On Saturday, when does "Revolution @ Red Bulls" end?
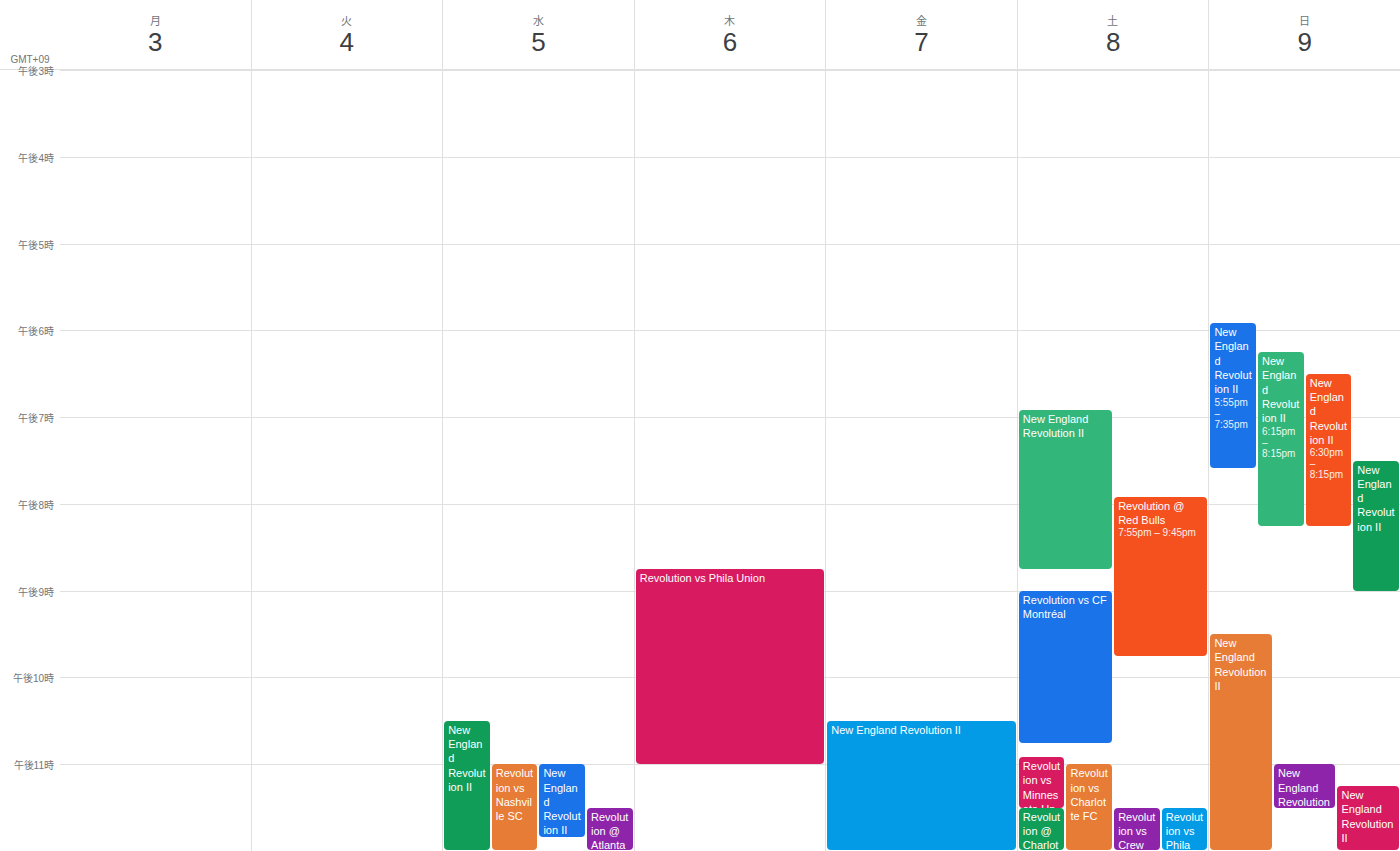
21:45